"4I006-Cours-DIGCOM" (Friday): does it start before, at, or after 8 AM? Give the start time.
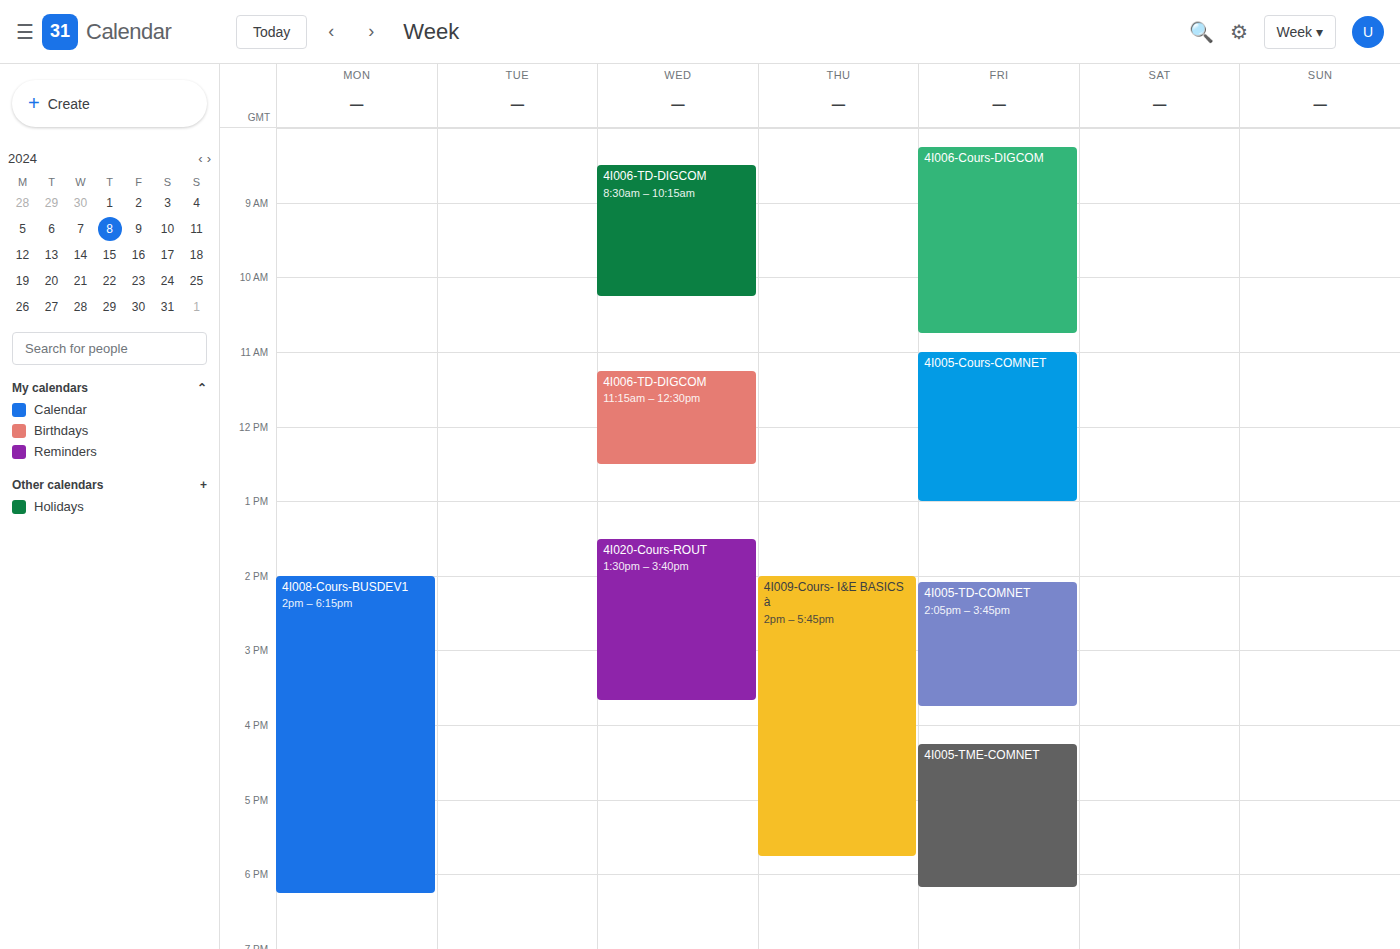
8:15 AM -- after 8 AM, 15 minutes below the 8 AM line.